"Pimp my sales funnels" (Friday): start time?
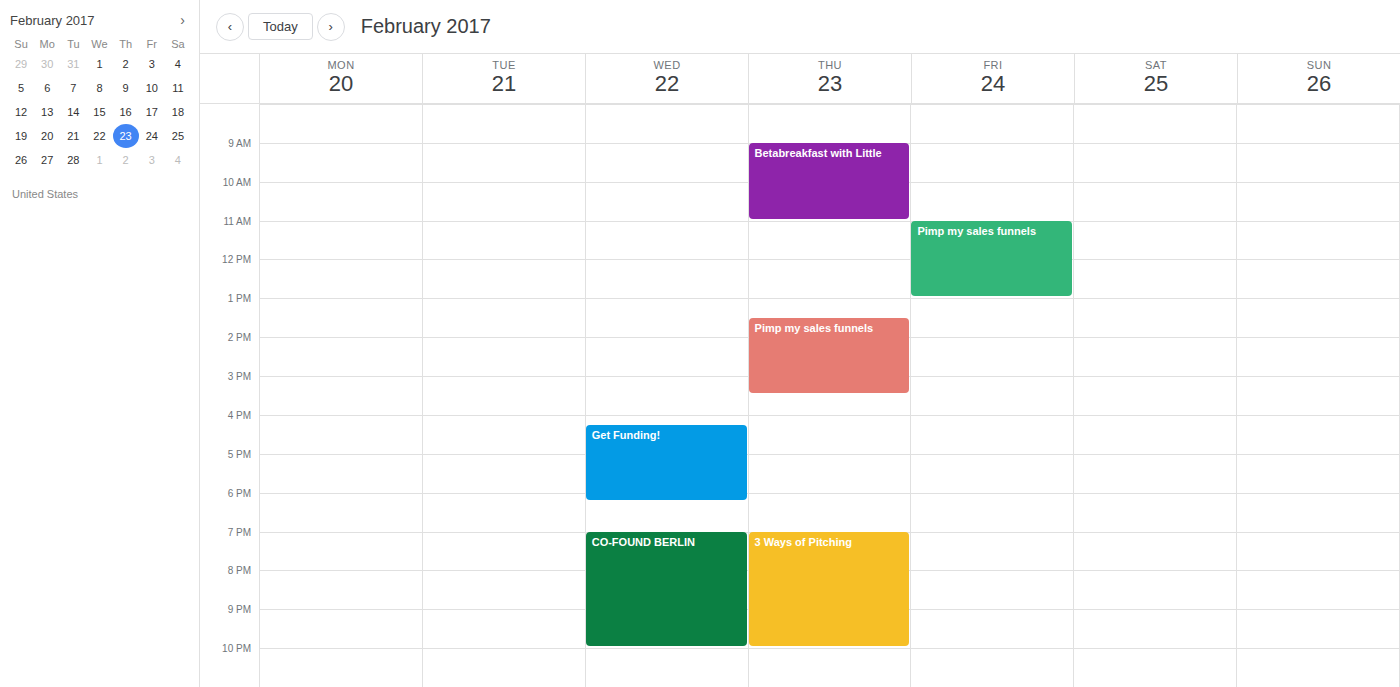
11:00 AM